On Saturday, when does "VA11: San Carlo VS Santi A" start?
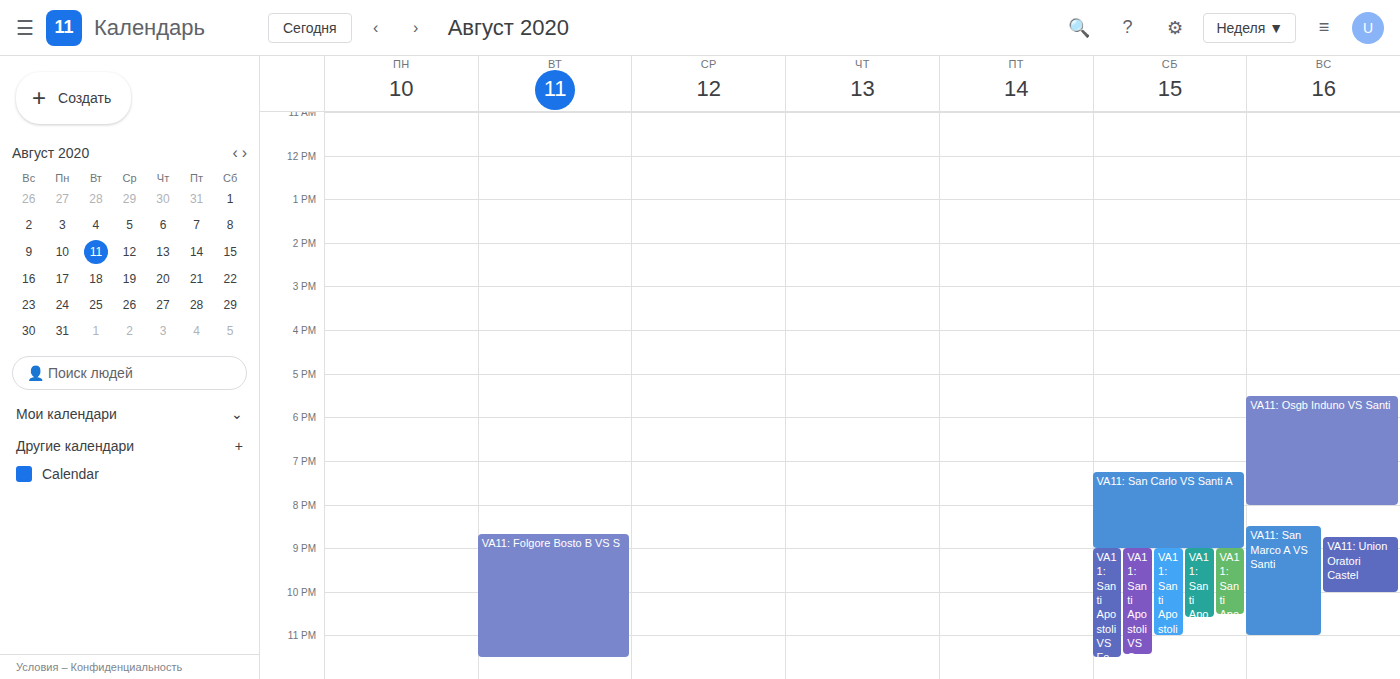
7:15 PM